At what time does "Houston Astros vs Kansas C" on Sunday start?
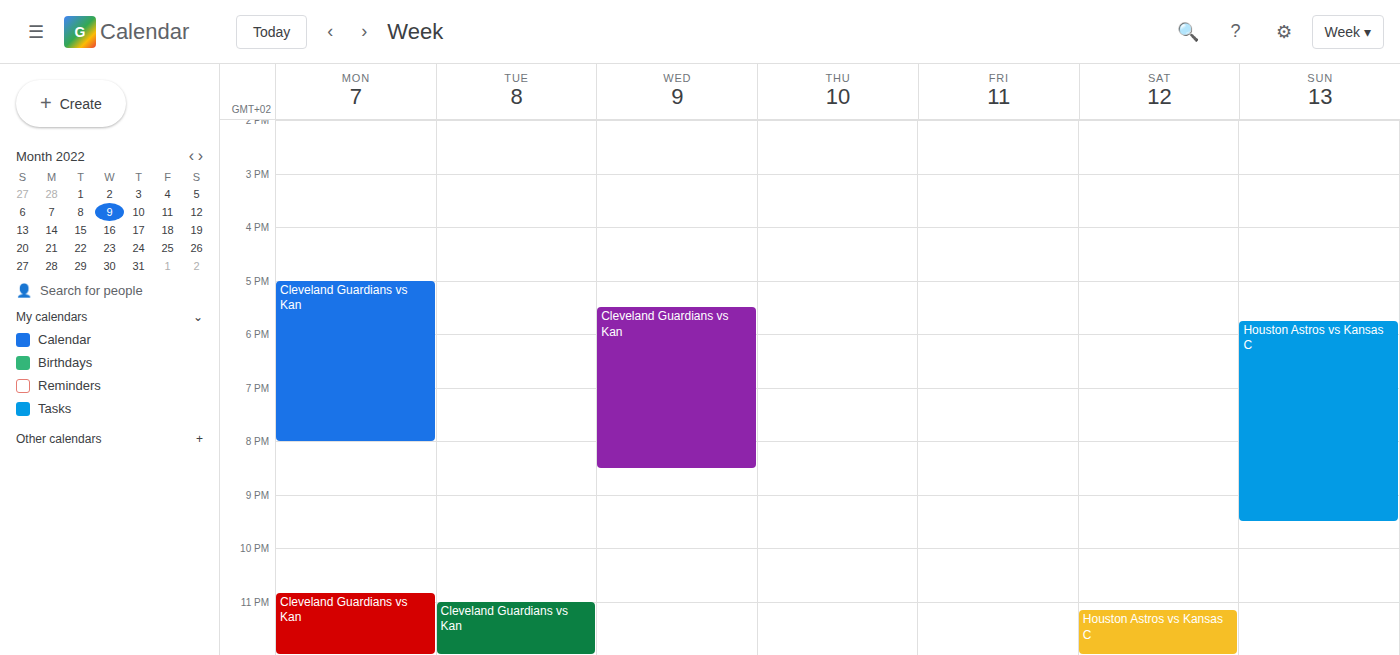
17:45